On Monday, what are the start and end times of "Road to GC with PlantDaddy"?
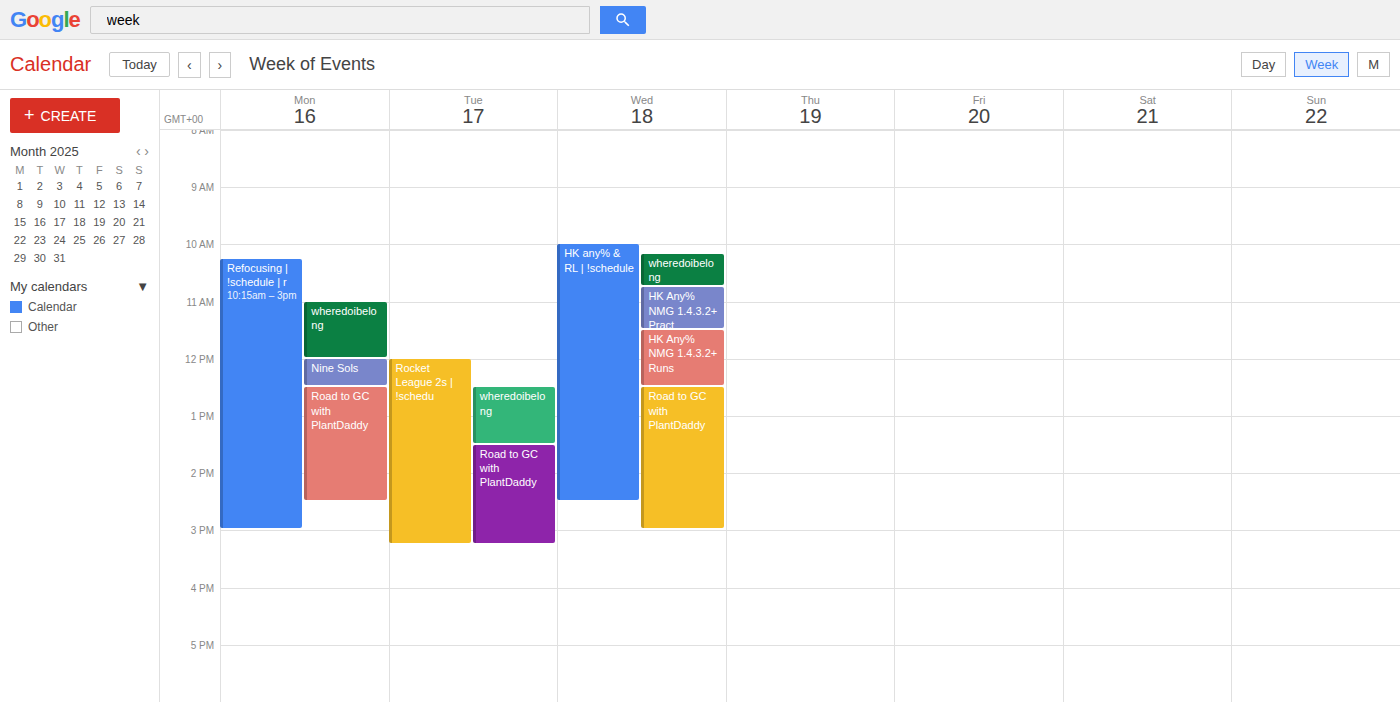
12:30 PM to 2:30 PM